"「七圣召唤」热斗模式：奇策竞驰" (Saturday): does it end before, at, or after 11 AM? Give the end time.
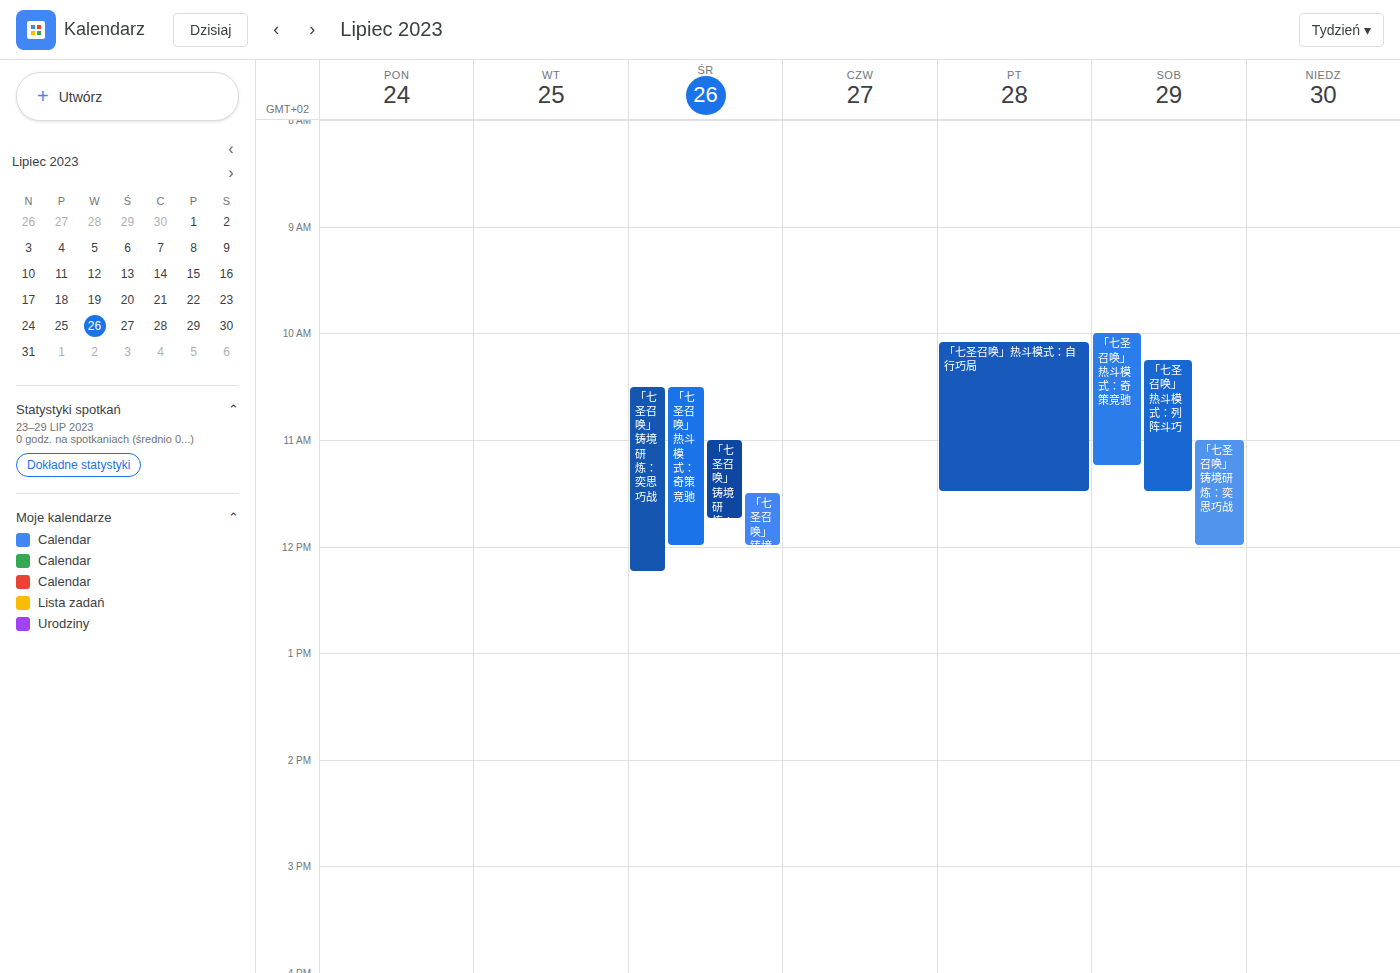
11:15 AM -- after 11 AM, 15 minutes below the 11 AM line.